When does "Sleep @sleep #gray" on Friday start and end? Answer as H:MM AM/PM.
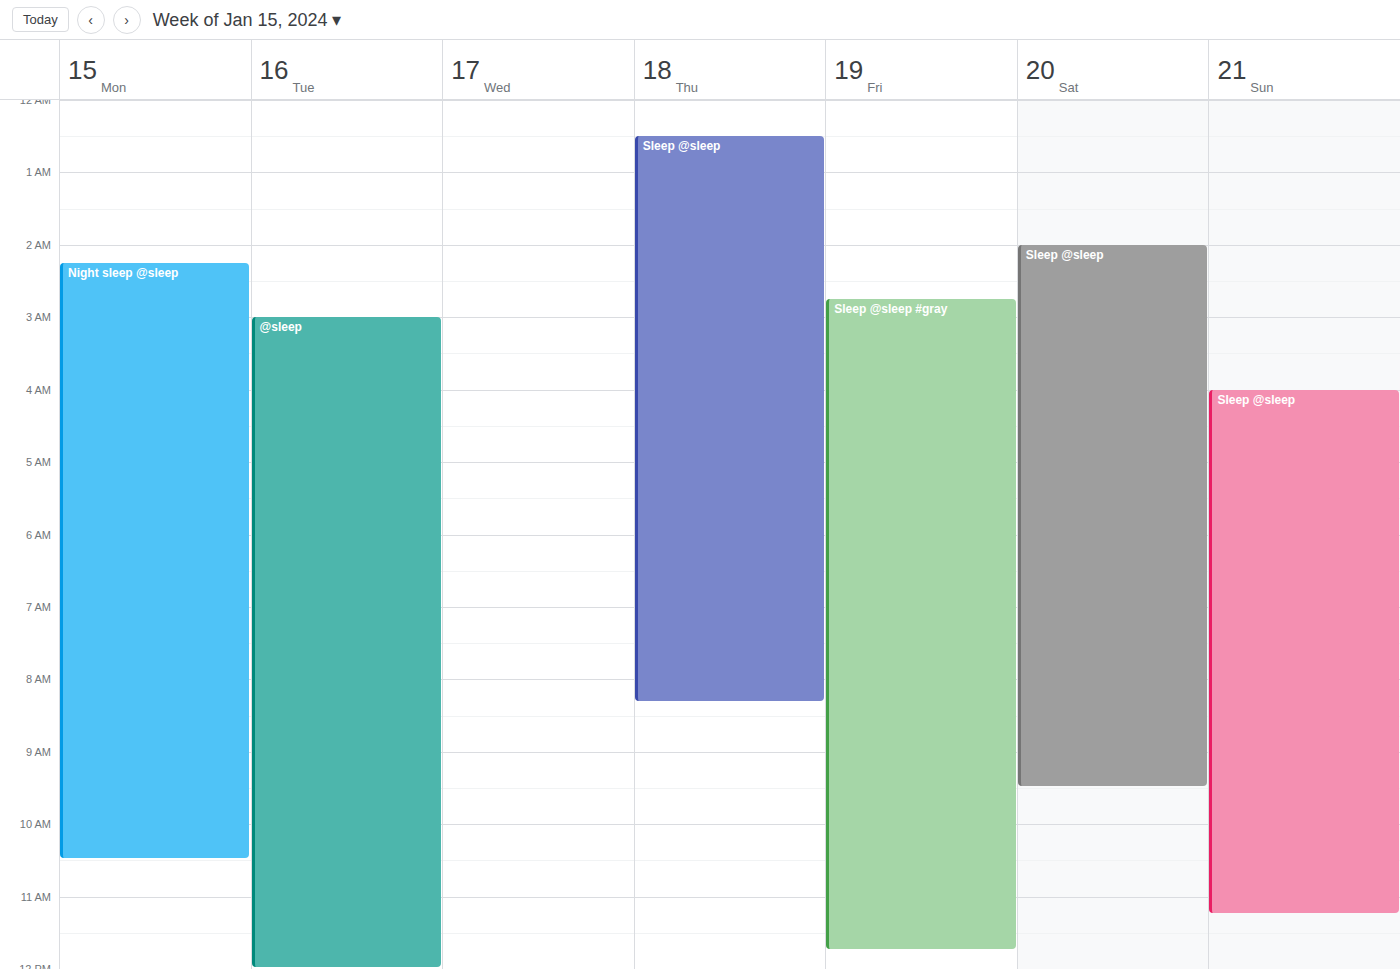
2:45 AM to 11:45 AM